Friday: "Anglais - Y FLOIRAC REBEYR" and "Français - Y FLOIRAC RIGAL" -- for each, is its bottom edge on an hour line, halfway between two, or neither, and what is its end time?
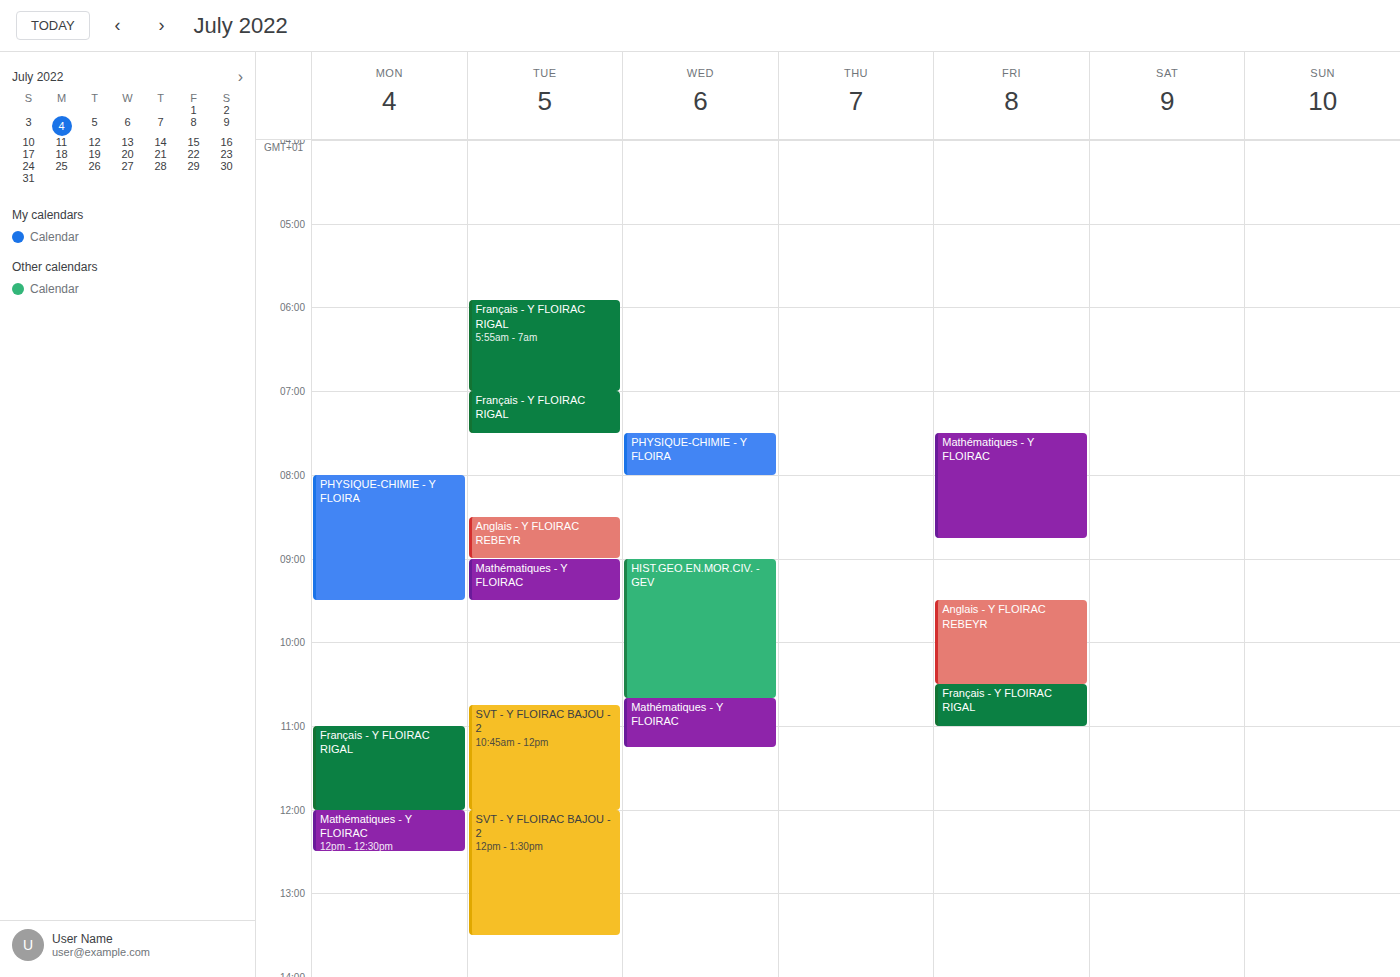
"Anglais - Y FLOIRAC REBEYR": 10:30 AM, halfway between the 10 AM and 11 AM lines. "Français - Y FLOIRAC RIGAL": 11:00 AM, exactly on the 11 AM line.